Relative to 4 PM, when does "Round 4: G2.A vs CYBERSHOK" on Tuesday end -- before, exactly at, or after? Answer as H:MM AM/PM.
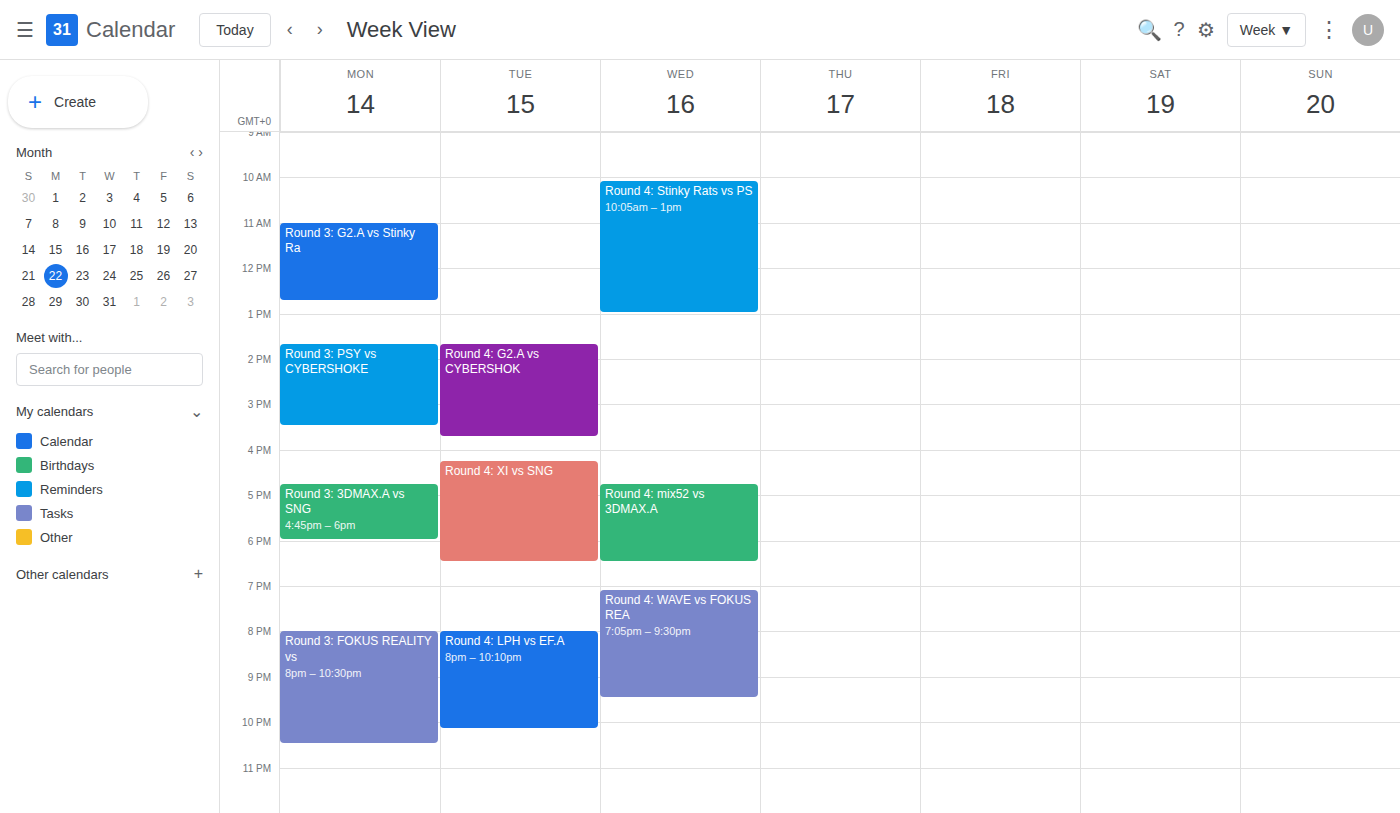
3:45 PM -- before 4 PM, 15 minutes above the 4 PM line.